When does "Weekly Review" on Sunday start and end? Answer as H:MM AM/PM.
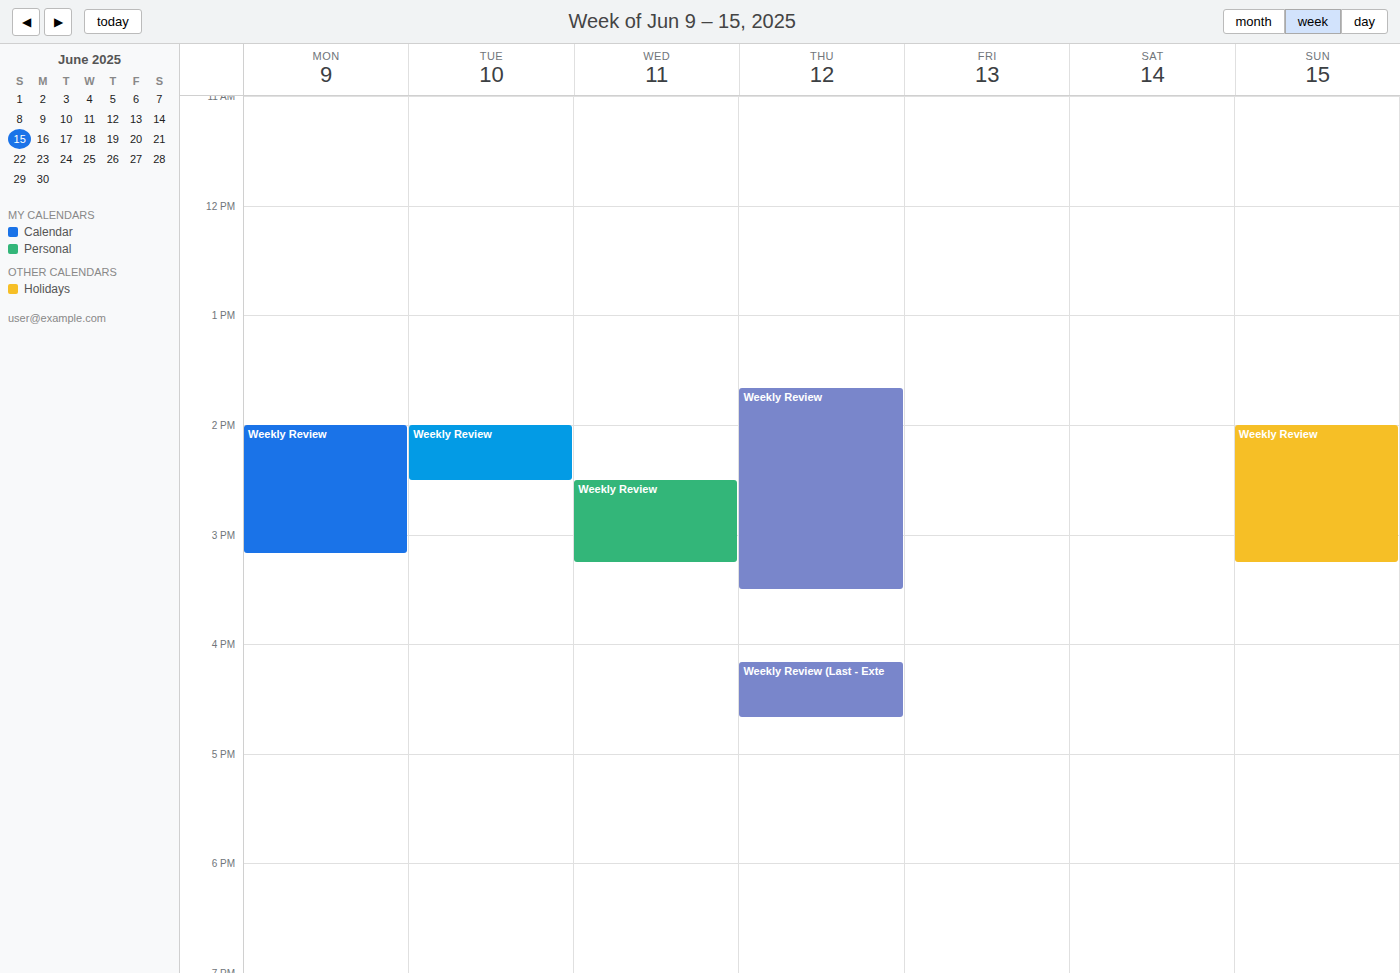
2:00 PM to 3:15 PM